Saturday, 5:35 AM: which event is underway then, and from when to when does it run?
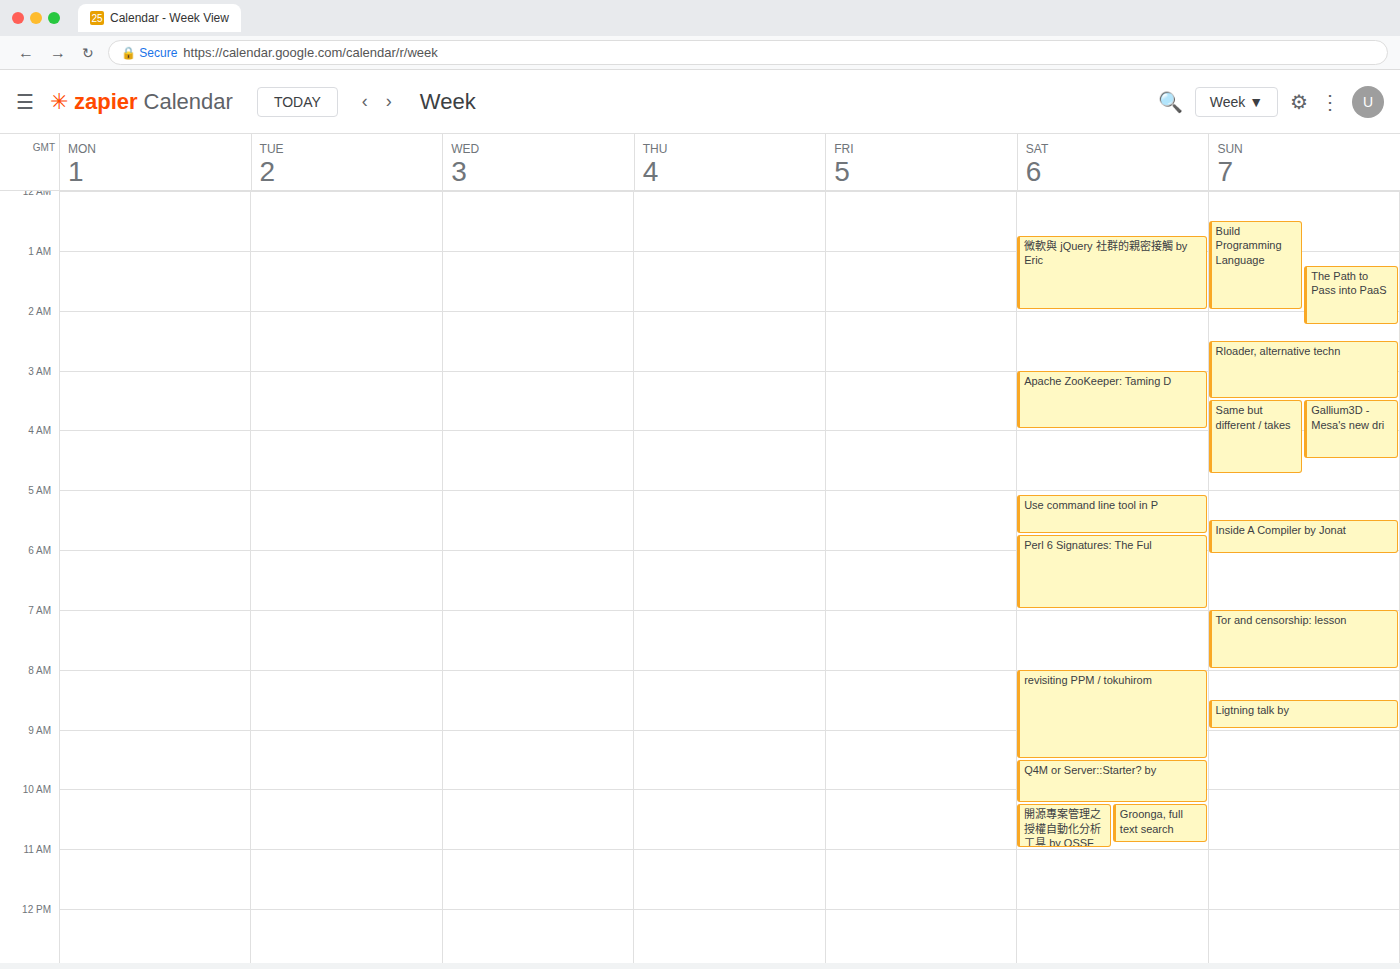
"Use command line tool in P", 5:05 AM to 5:45 AM